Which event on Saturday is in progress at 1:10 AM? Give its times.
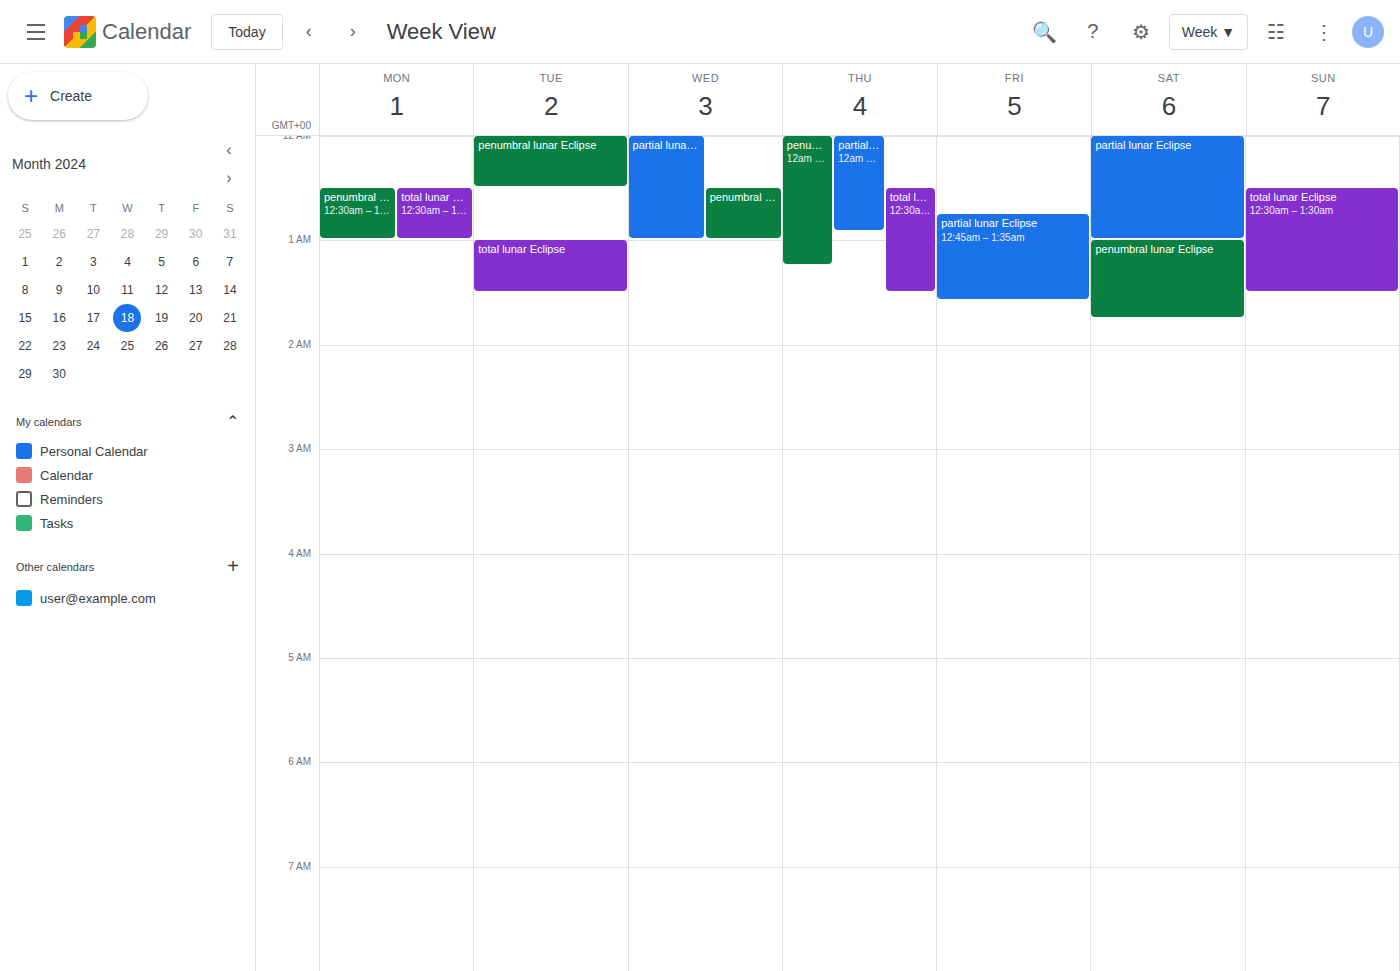
"penumbral lunar Eclipse", 1:00 AM to 1:45 AM